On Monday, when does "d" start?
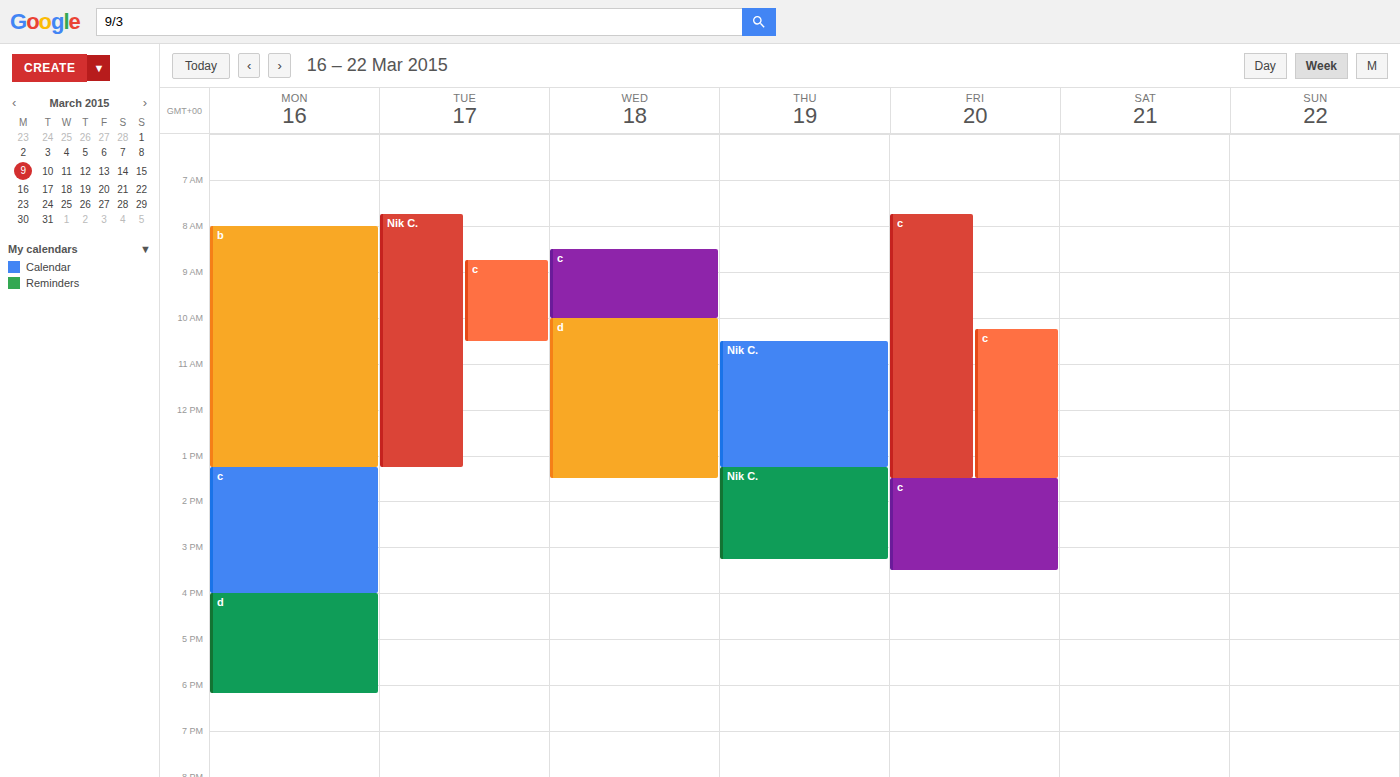
16:00